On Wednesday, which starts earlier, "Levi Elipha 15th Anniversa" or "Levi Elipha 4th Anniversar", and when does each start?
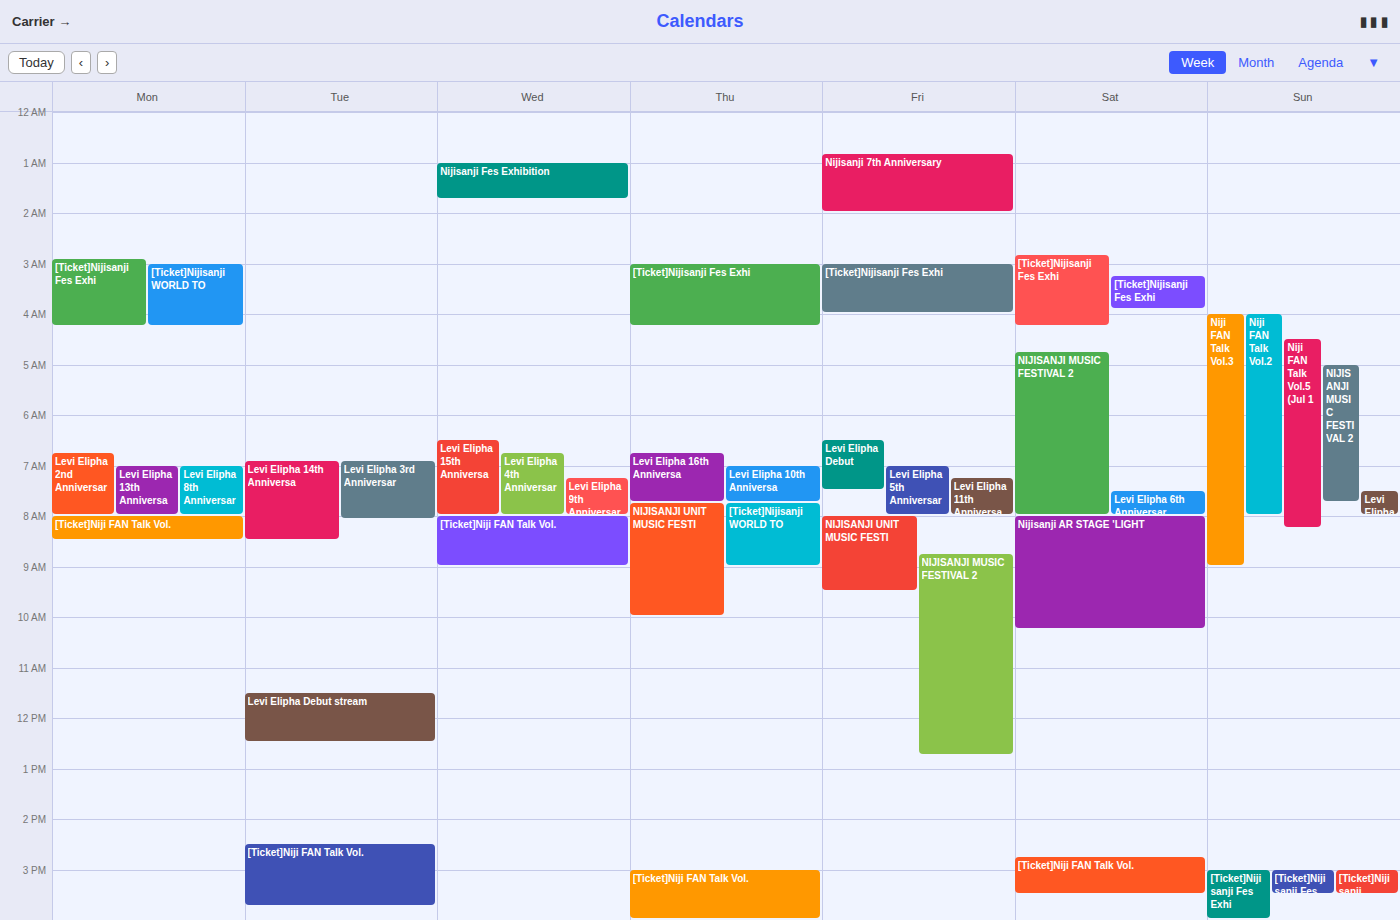
"Levi Elipha 15th Anniversa" 6:30 AM; "Levi Elipha 4th Anniversar" 6:45 AM.